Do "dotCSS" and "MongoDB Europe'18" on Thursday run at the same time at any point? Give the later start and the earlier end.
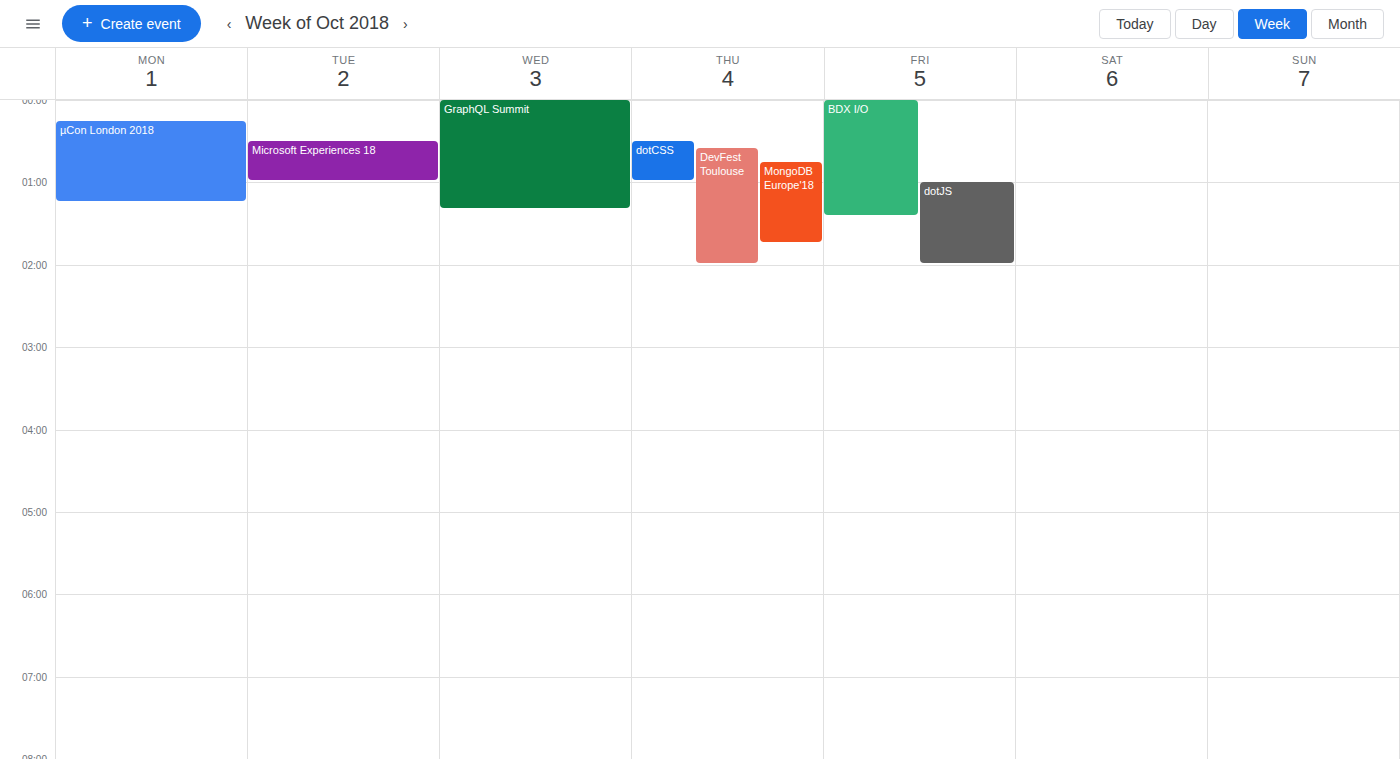
"MongoDB Europe'18" starts at 12:45 AM, before "dotCSS" ends at 1:00 AM -- they overlap.